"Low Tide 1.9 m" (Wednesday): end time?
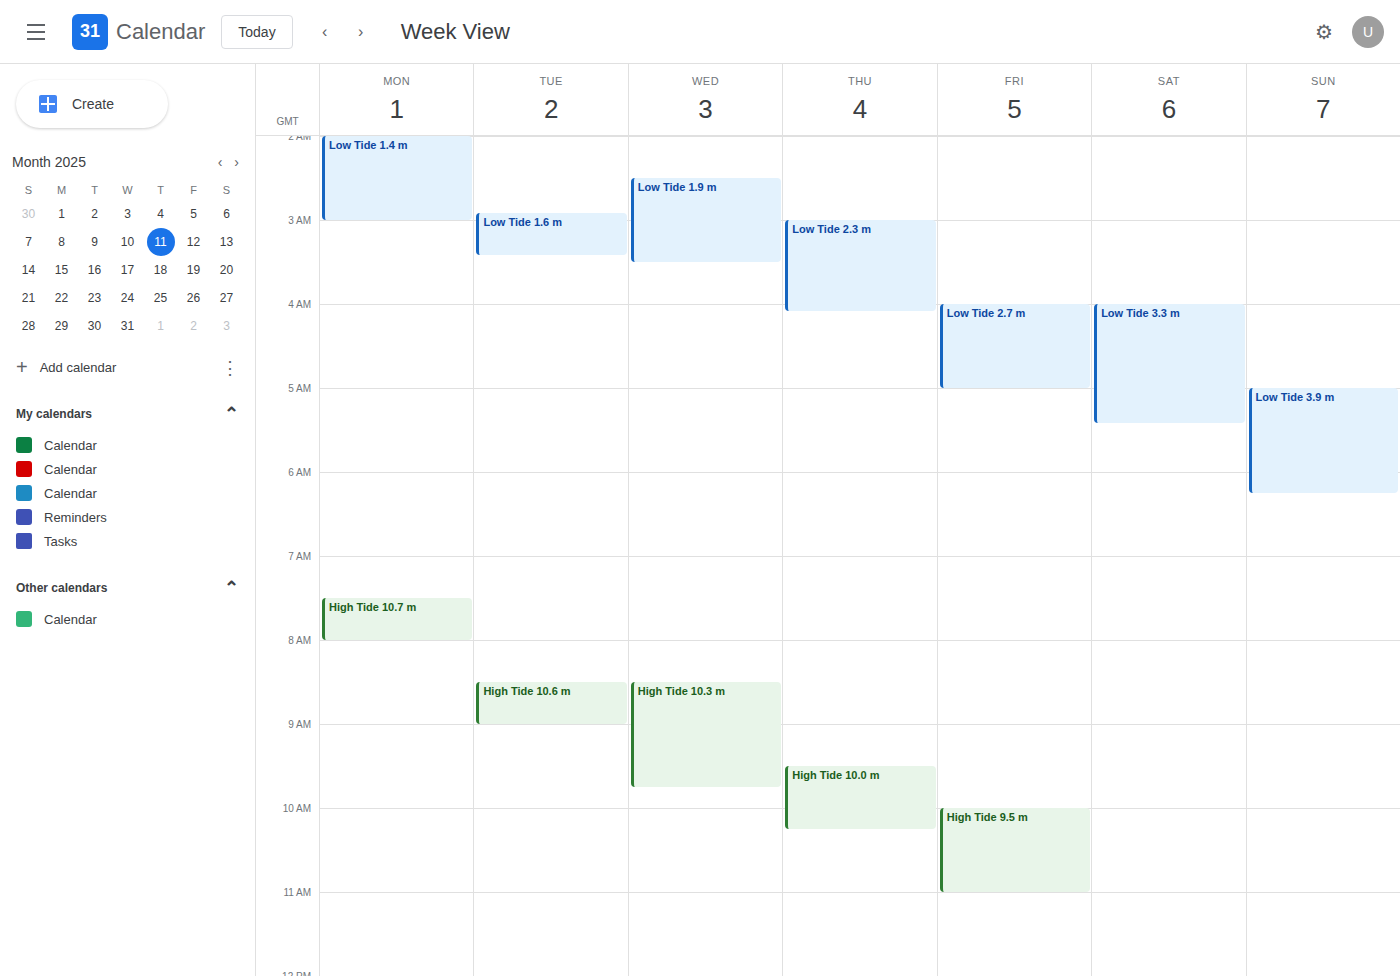
3:30 AM